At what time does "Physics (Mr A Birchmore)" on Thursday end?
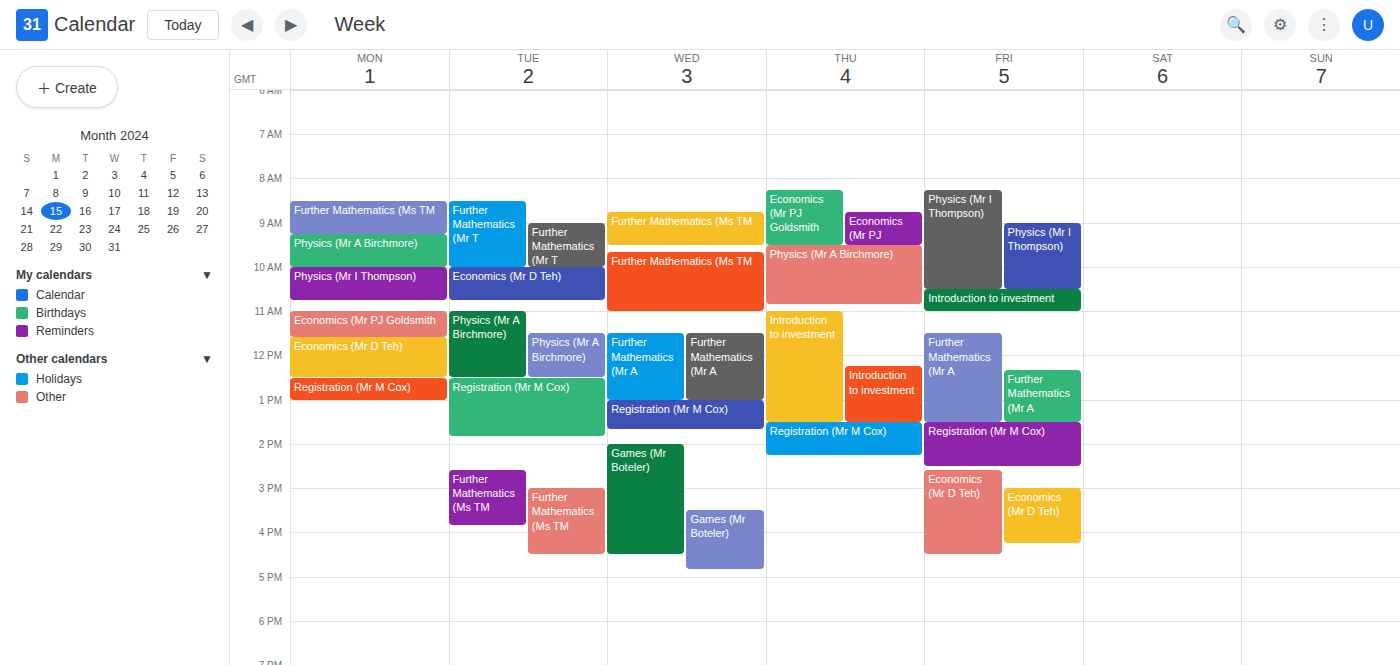
10:50 AM